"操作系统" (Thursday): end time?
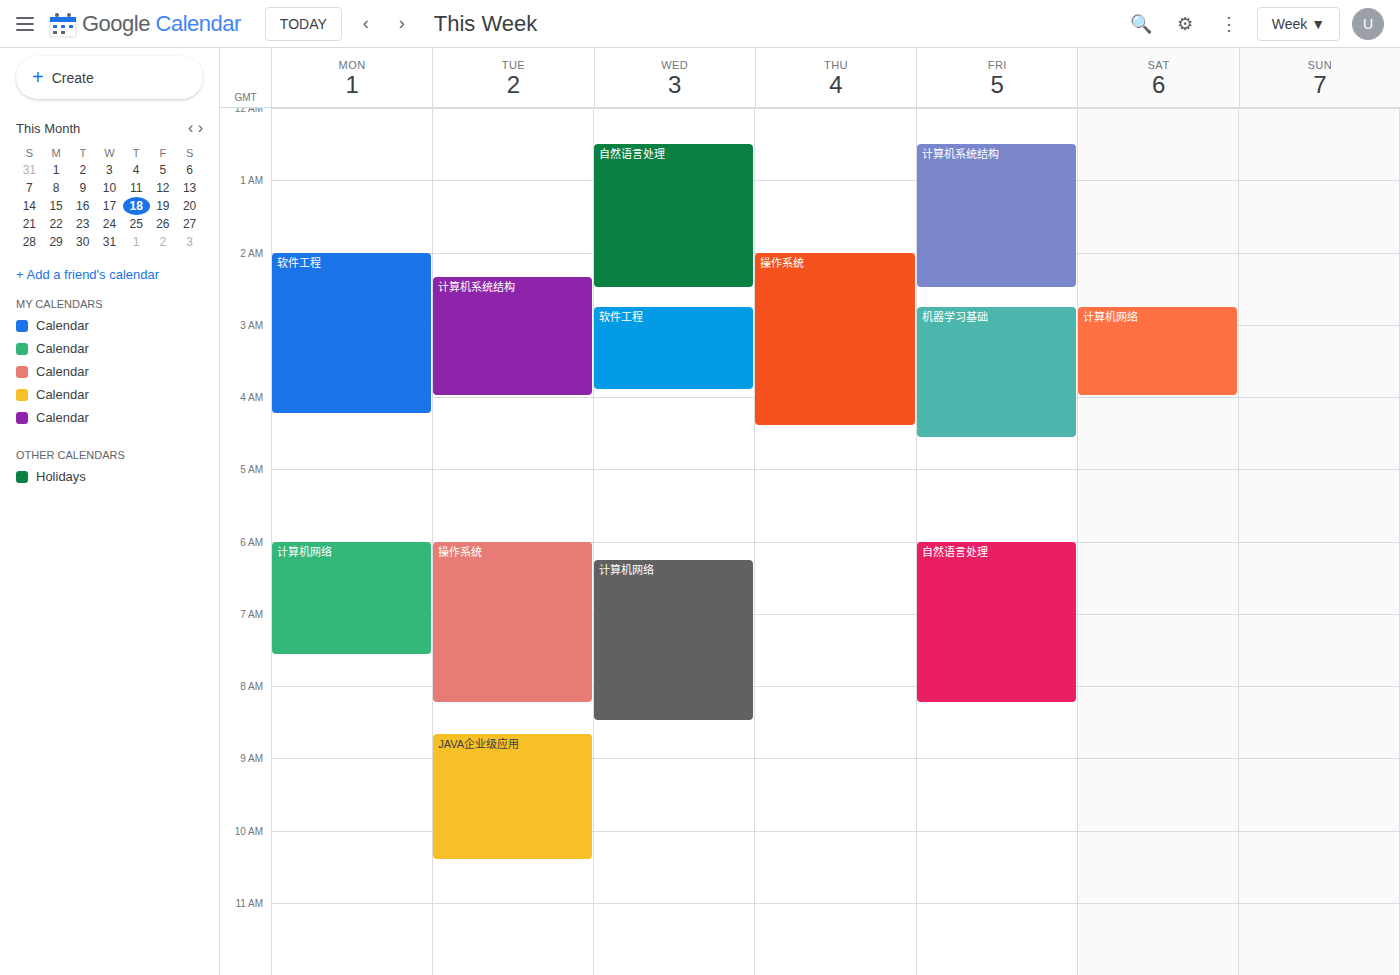
4:25 AM